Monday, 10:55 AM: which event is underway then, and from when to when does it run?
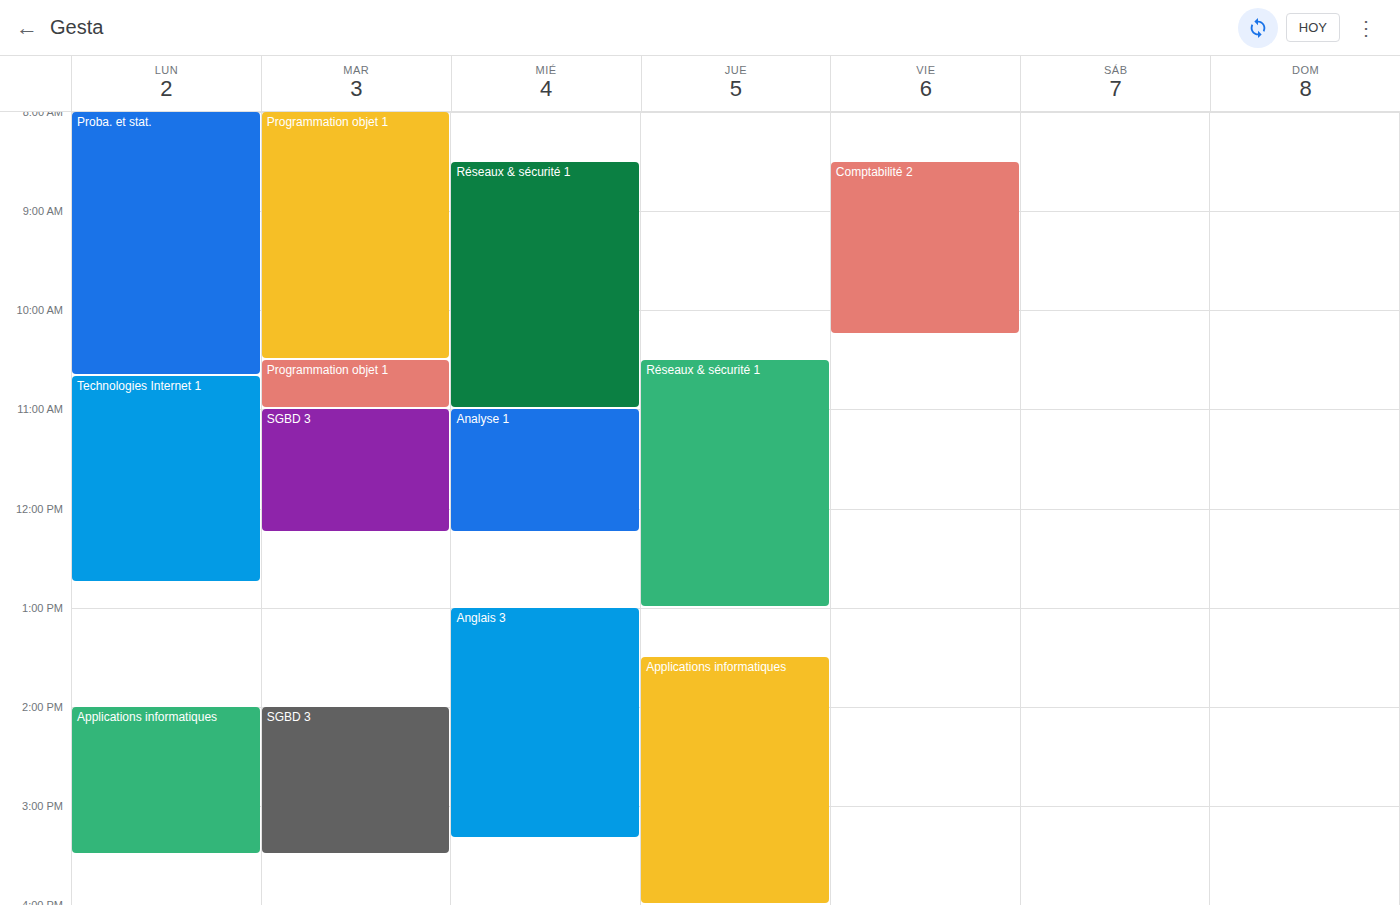
"Technologies Internet 1", 10:40 AM to 12:45 PM